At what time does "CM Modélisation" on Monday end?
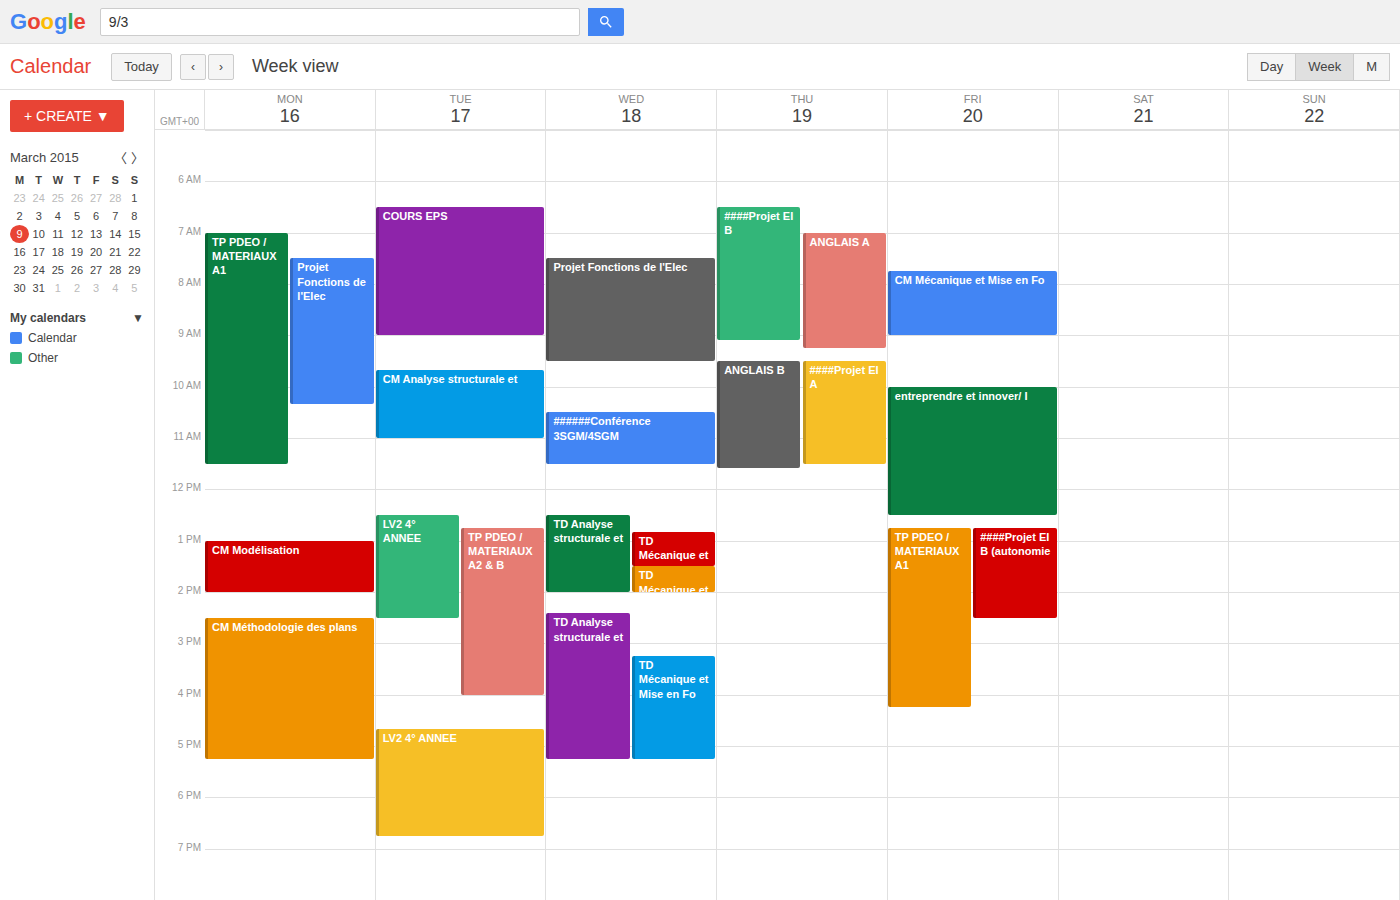
2:00 PM